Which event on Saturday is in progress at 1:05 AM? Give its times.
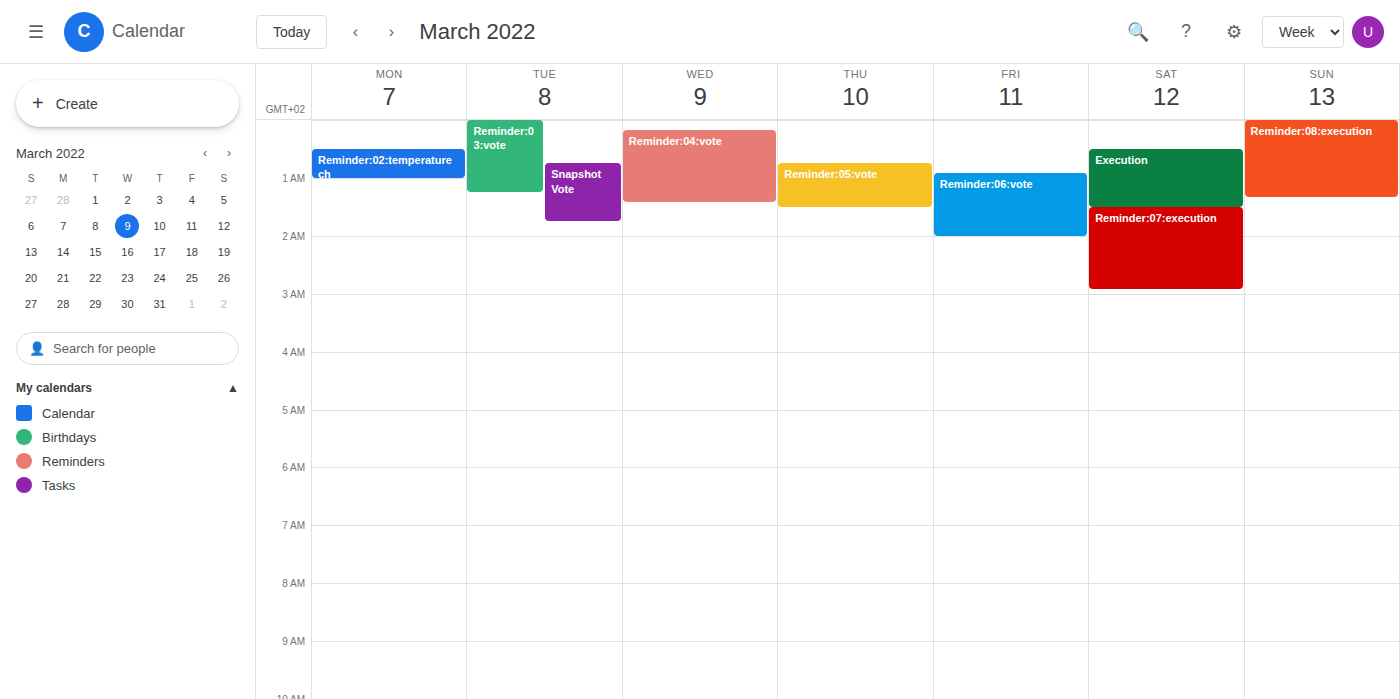
"Execution", 12:30 AM to 1:30 AM